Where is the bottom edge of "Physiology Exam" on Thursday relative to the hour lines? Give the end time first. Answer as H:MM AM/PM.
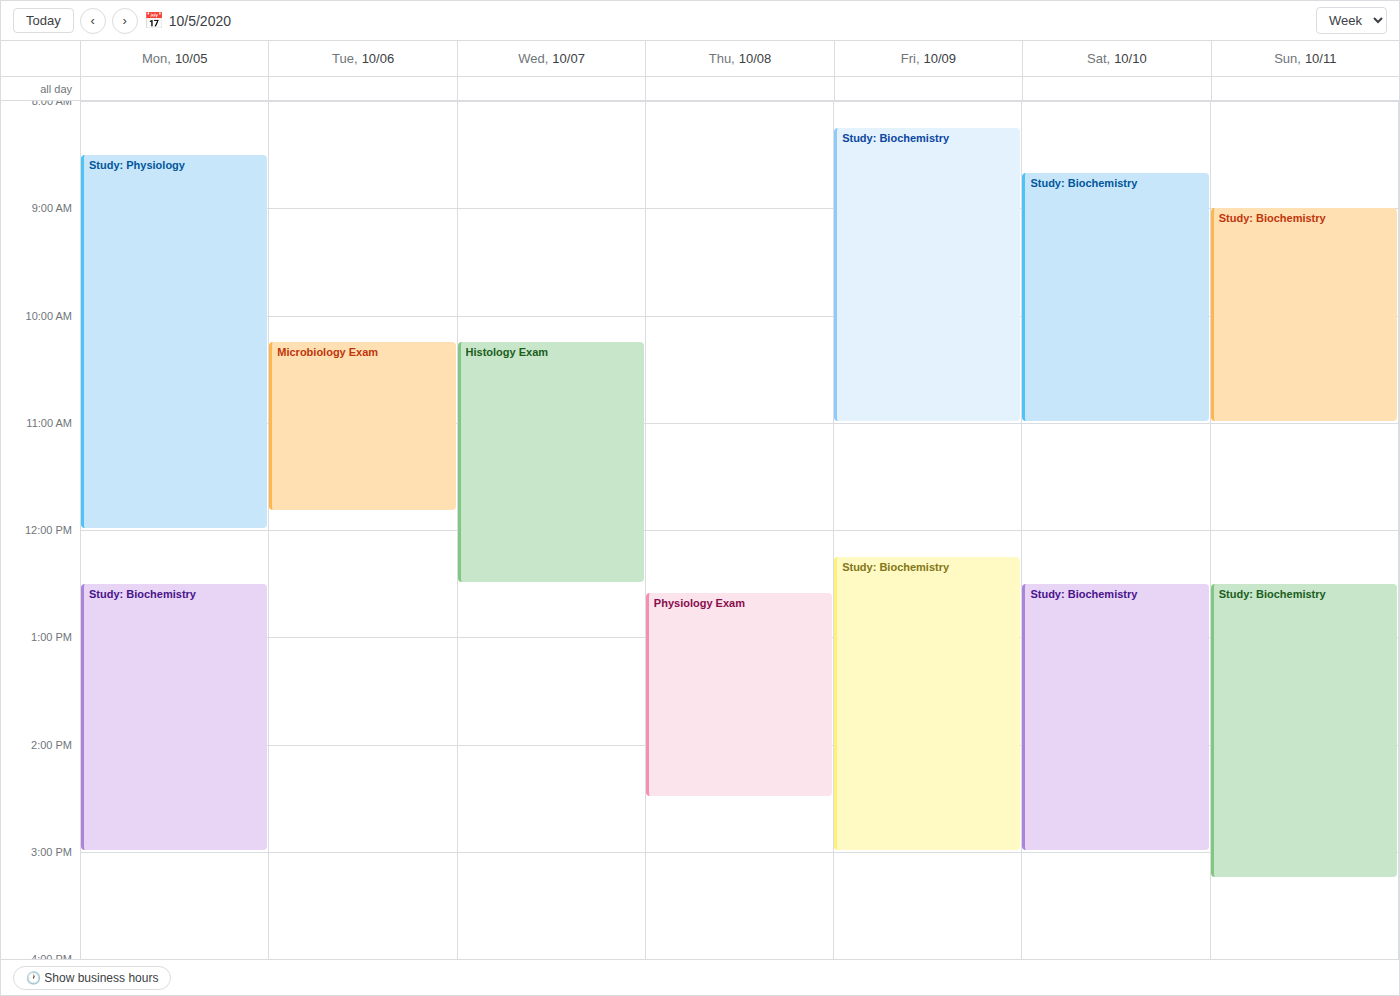
2:30 PM -- halfway between the 2 PM and 3 PM lines.